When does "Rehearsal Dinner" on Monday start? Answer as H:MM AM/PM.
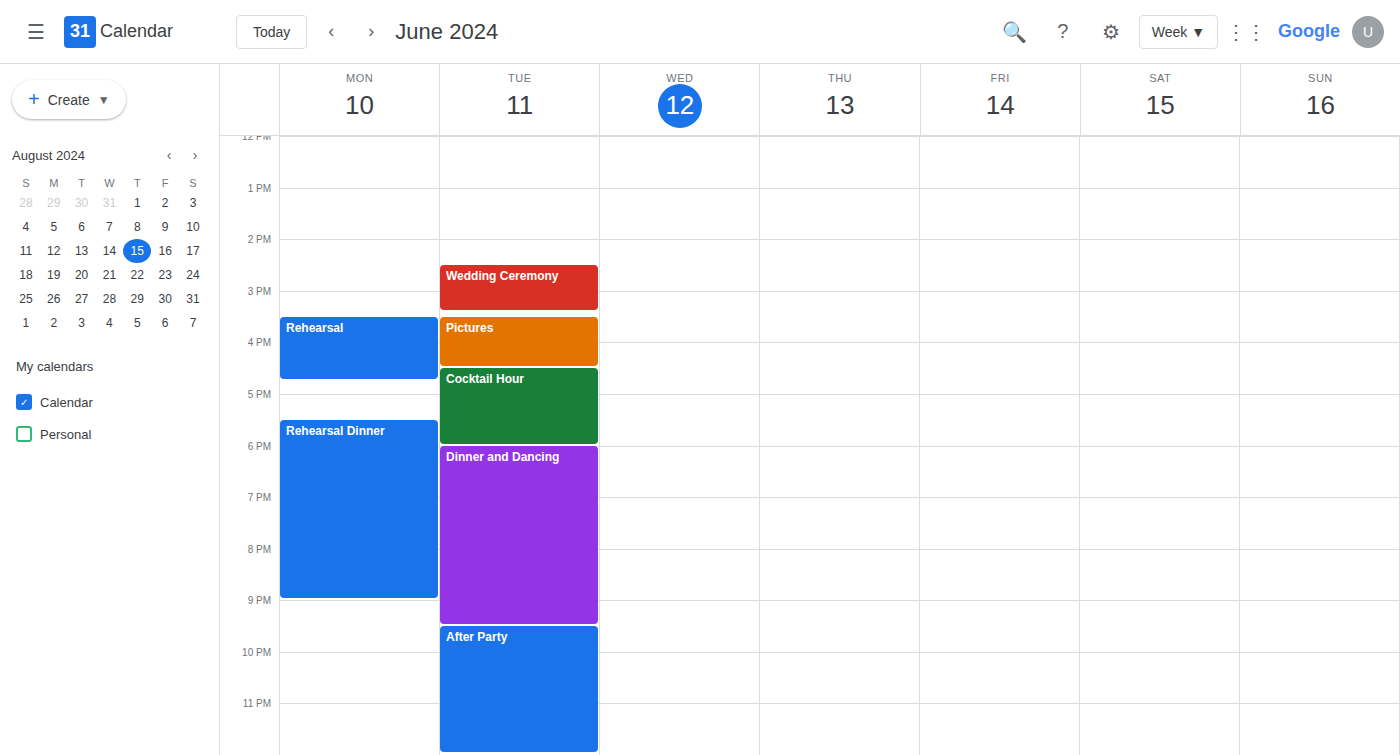
5:30 PM